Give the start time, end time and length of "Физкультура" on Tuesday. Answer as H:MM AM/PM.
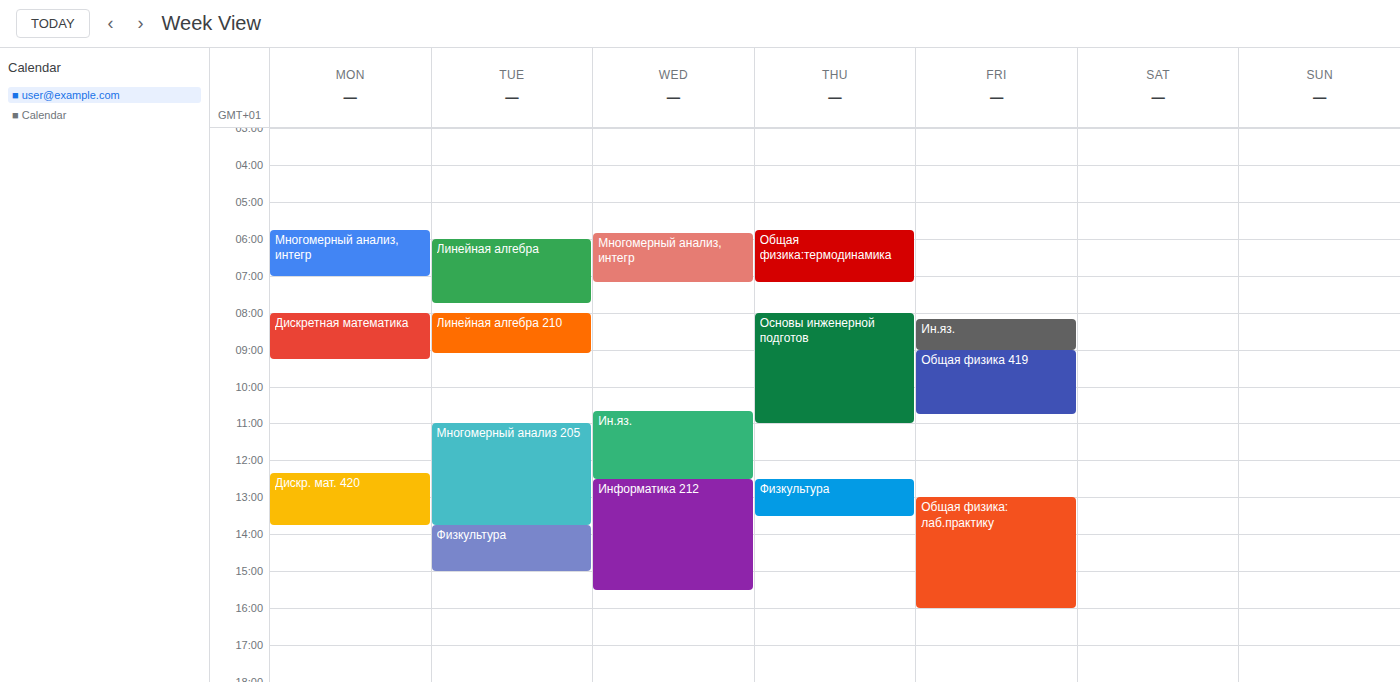
1:45 PM to 3:00 PM, 1 hour 15 minutes